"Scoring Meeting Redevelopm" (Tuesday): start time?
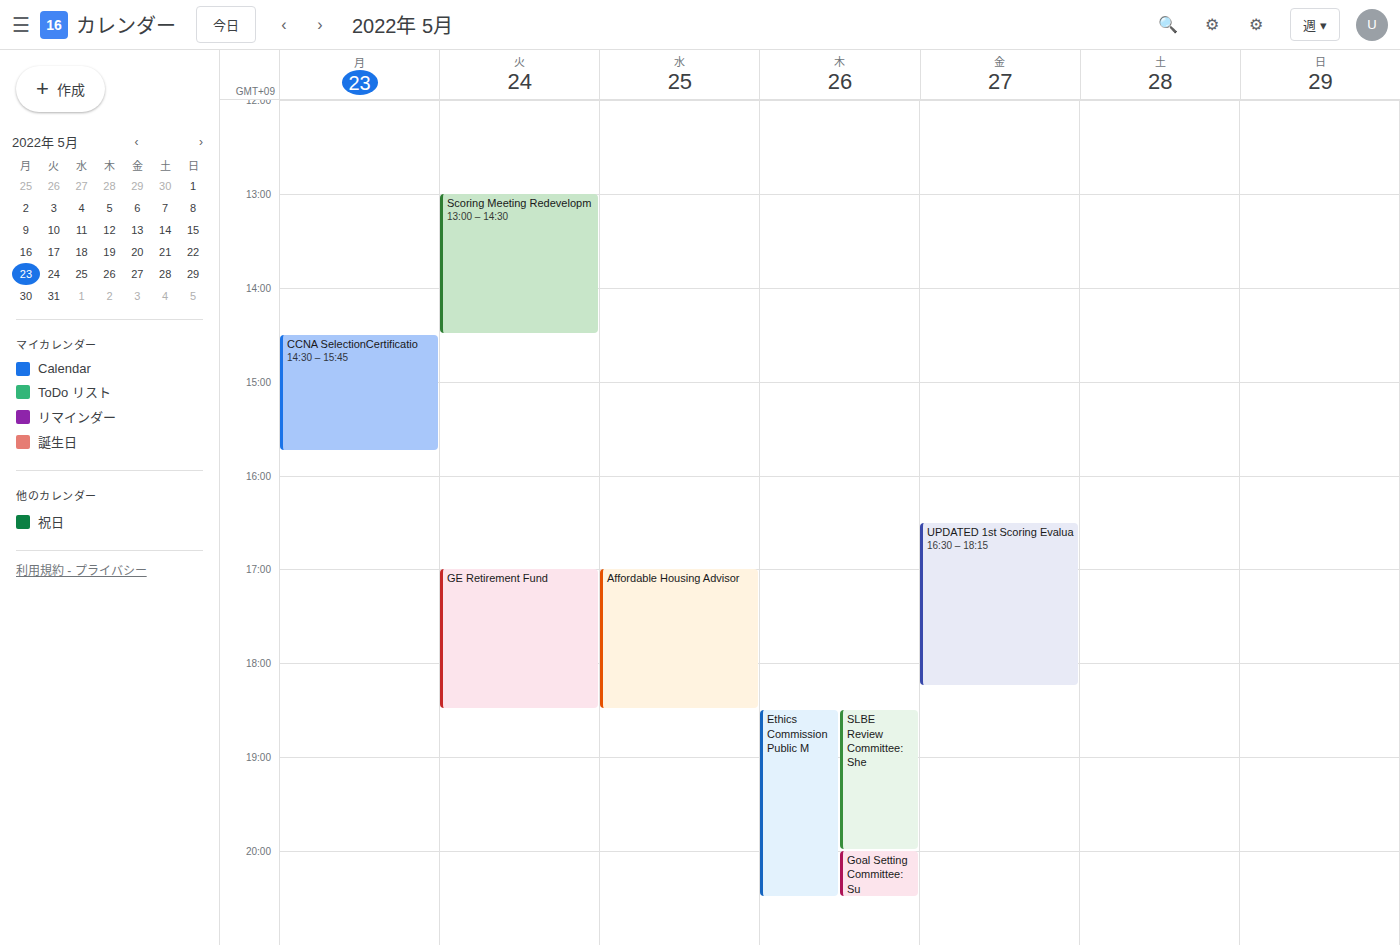
1:00 PM